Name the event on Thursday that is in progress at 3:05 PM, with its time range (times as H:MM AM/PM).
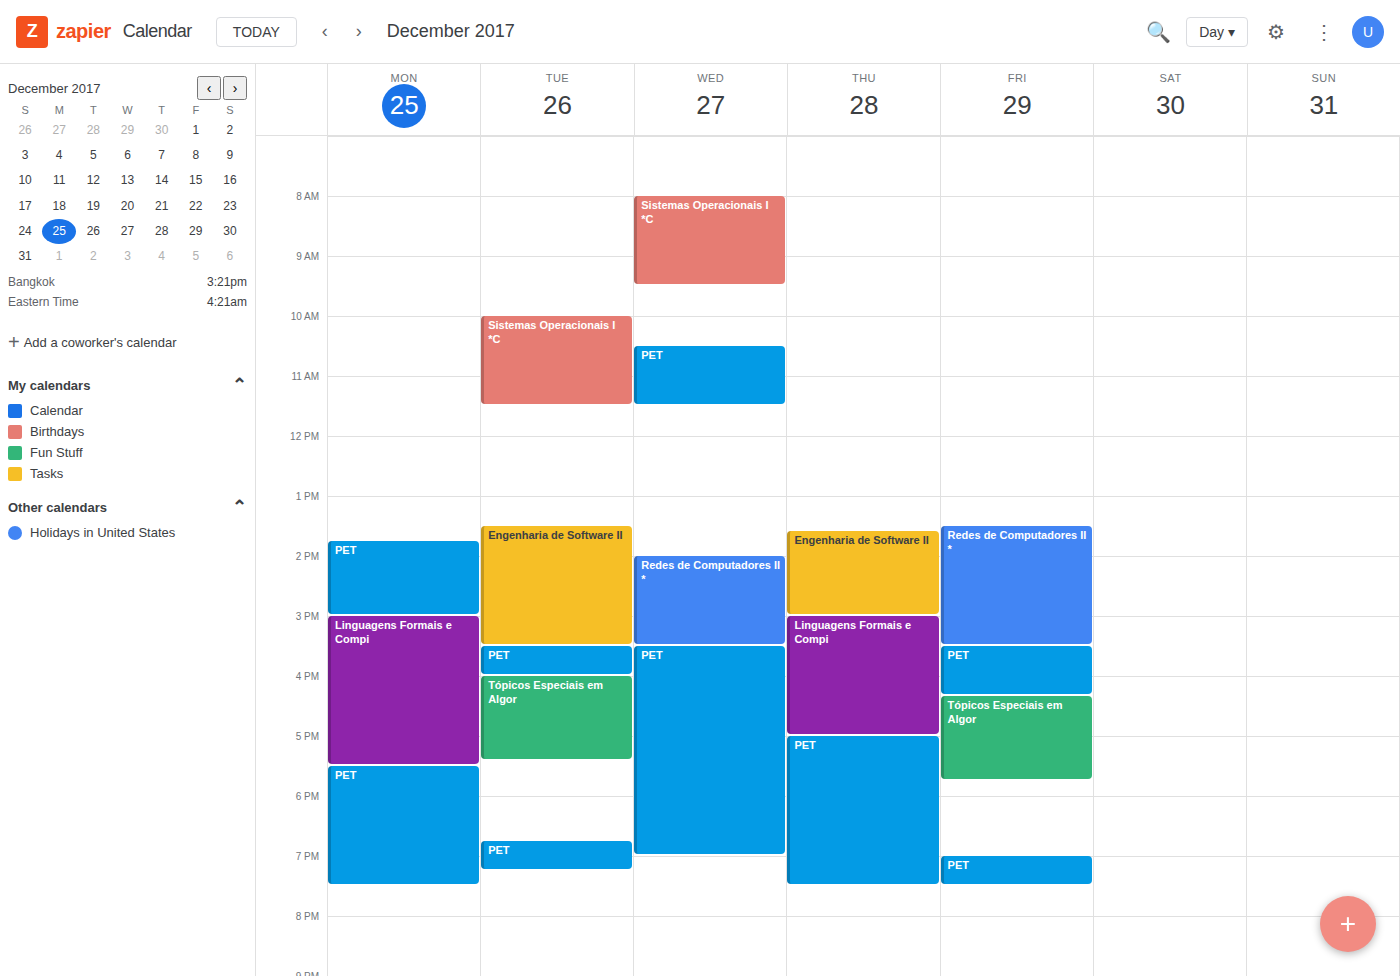
"Linguagens Formais e Compi", 3:00 PM to 5:00 PM